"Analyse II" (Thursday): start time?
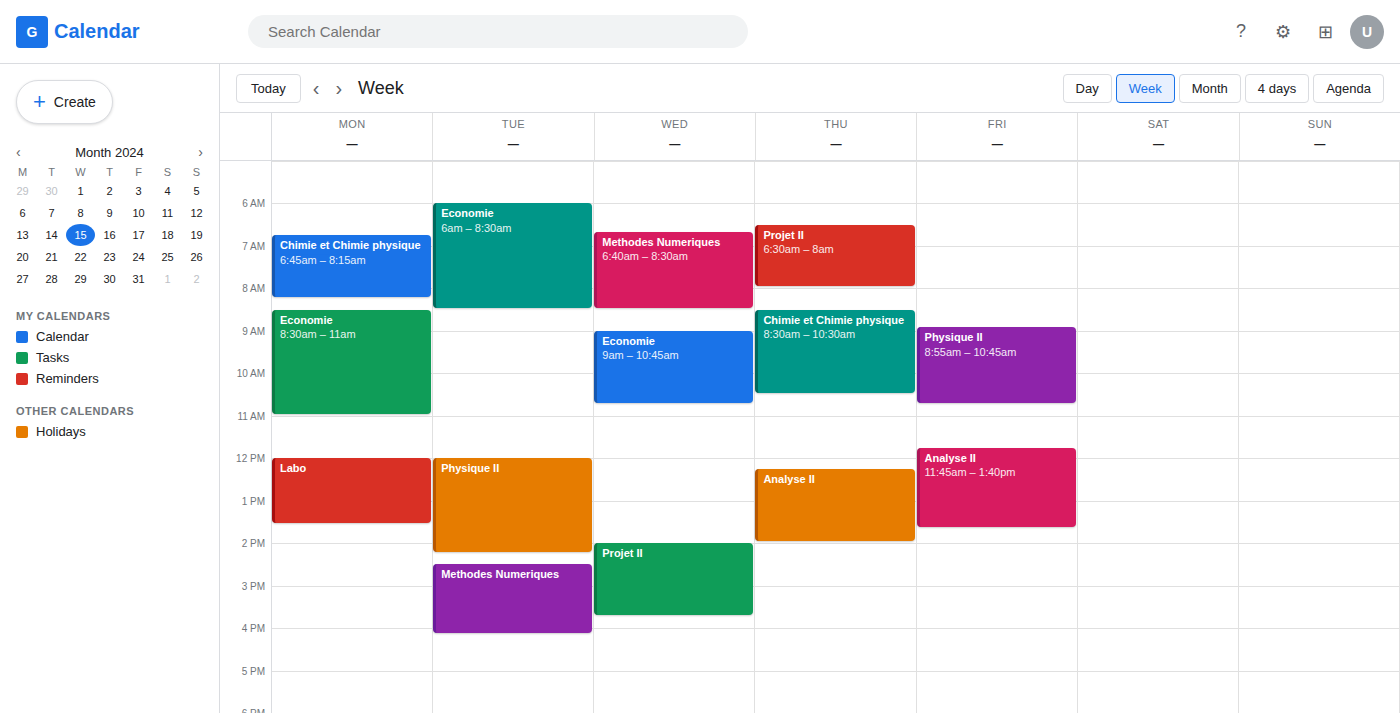
12:15 PM